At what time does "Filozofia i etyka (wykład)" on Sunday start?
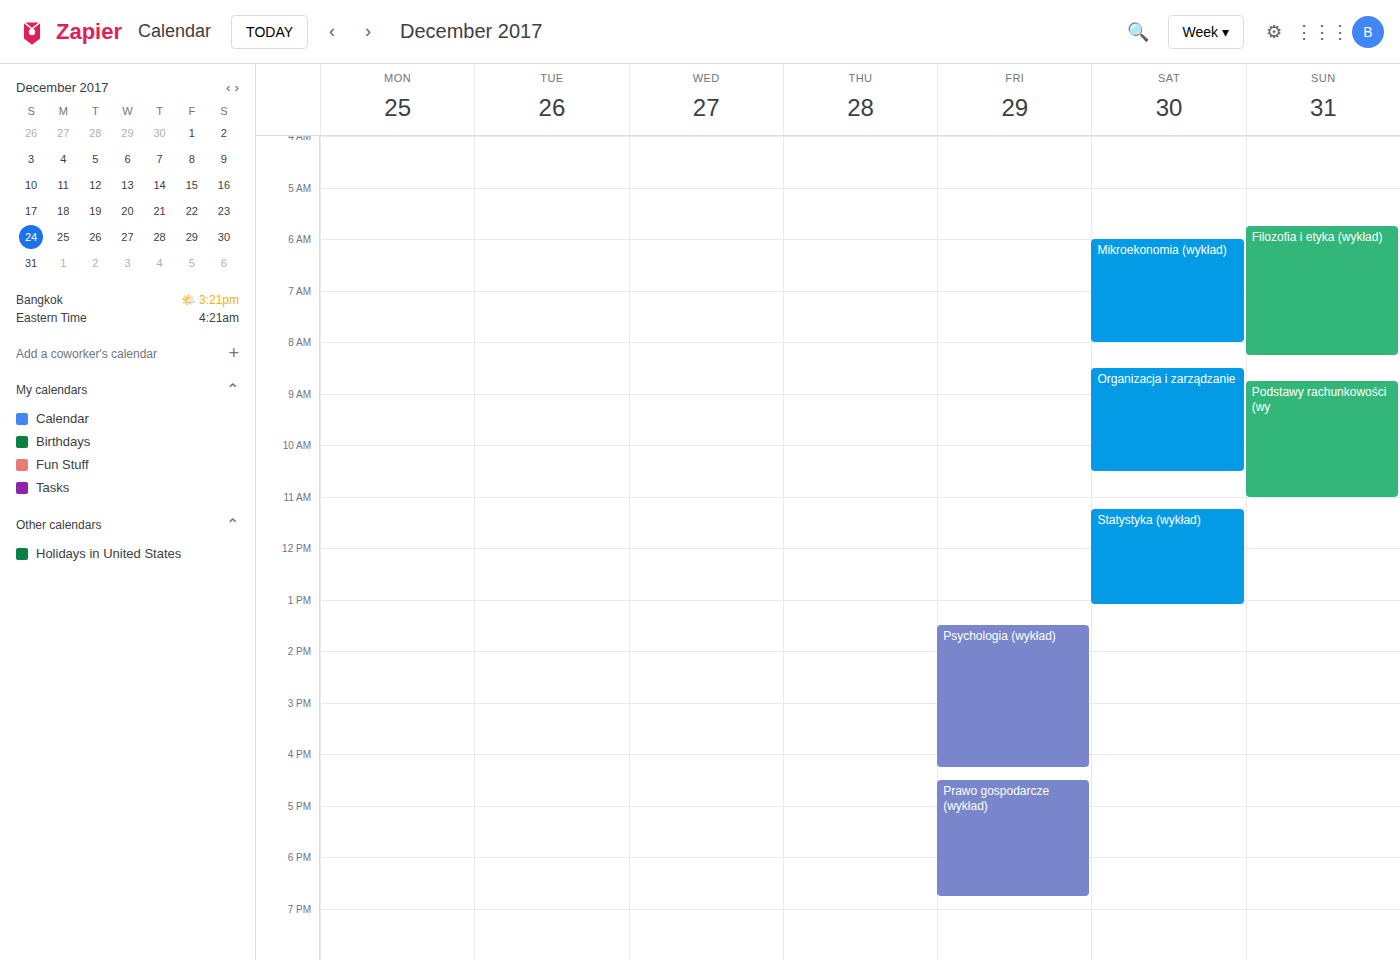
5:45 AM